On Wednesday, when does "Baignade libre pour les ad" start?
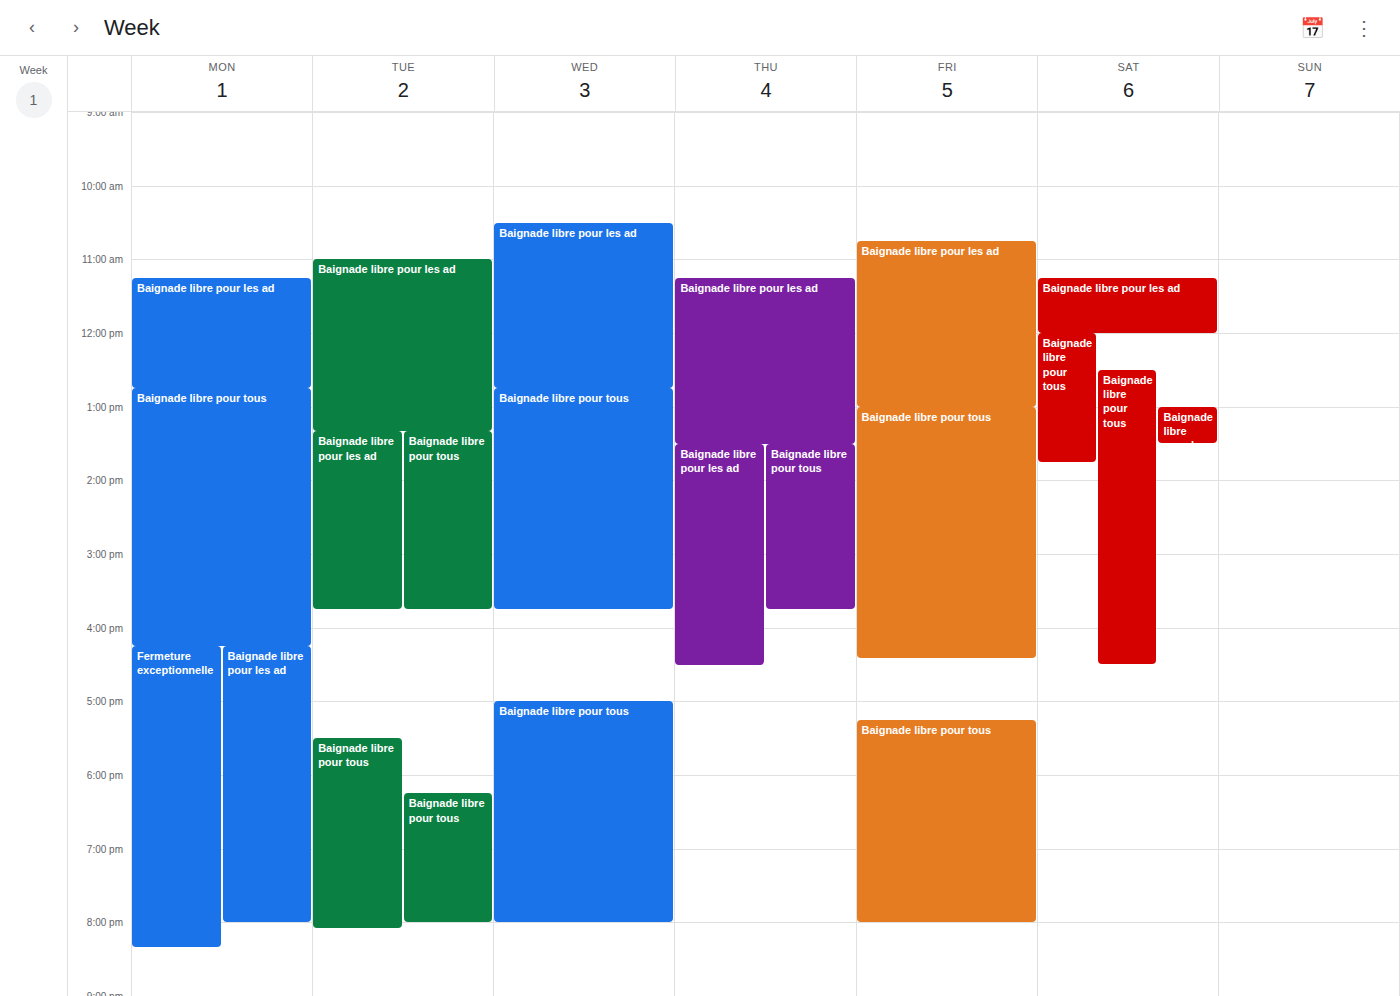
10:30 AM